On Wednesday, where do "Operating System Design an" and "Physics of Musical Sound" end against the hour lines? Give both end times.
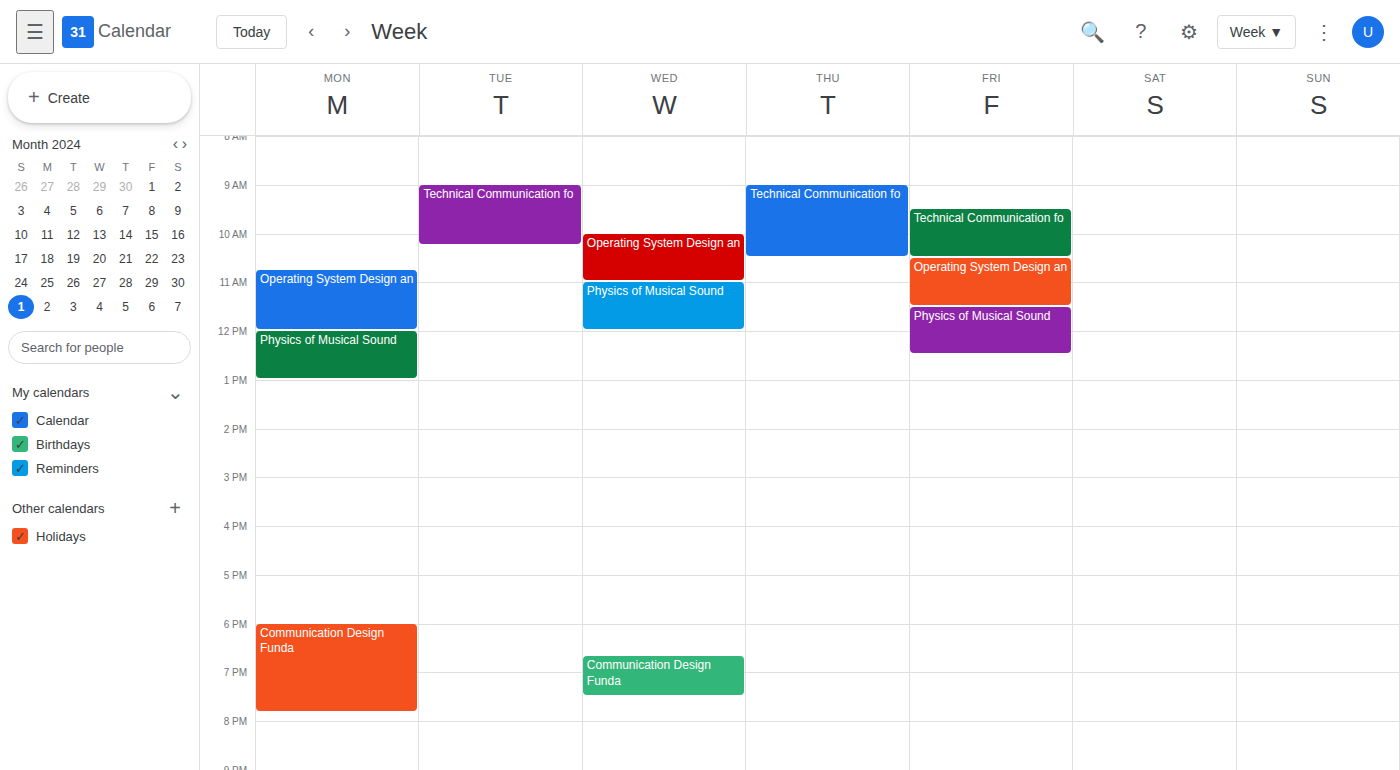
"Operating System Design an": 11:00 AM, exactly on the 11 AM line. "Physics of Musical Sound": 12:00 PM, exactly on the 12 PM line.